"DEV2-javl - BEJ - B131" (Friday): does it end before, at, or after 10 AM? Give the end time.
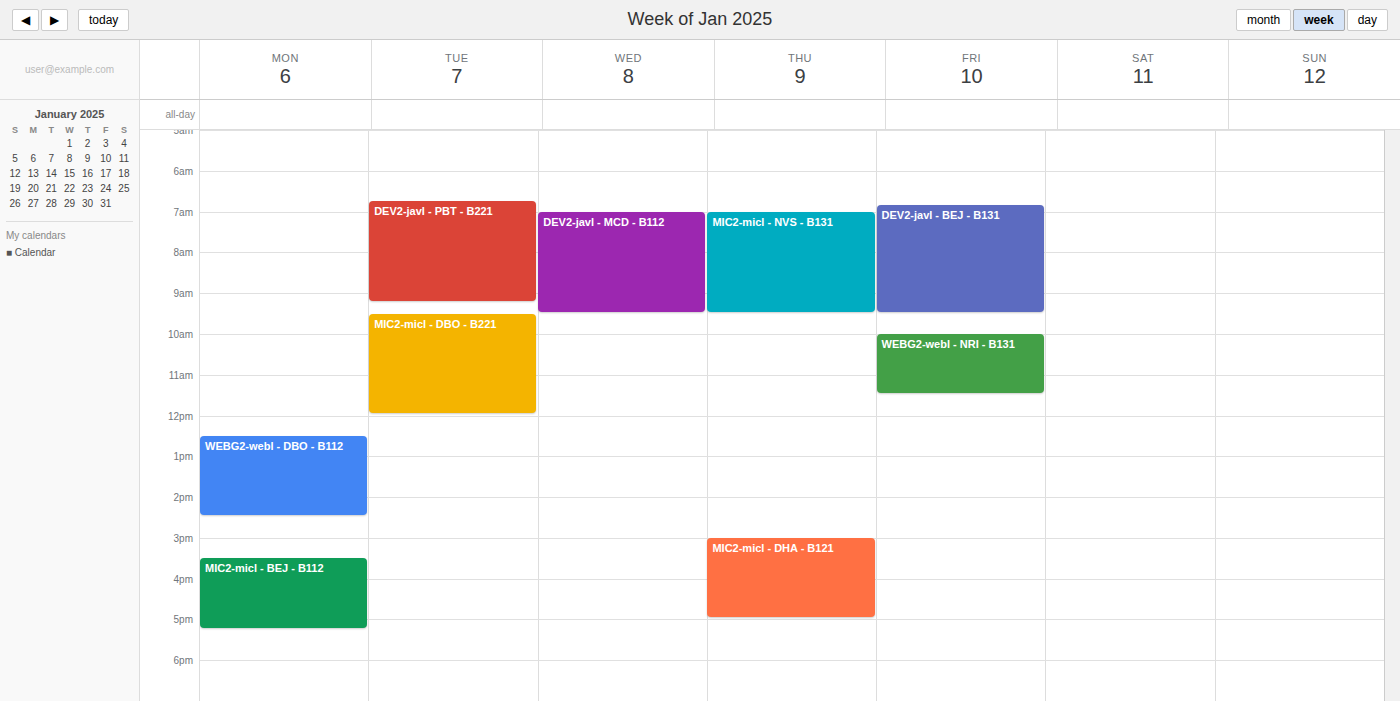
9:30 AM -- before 10 AM, 30 minutes above the 10 AM line.